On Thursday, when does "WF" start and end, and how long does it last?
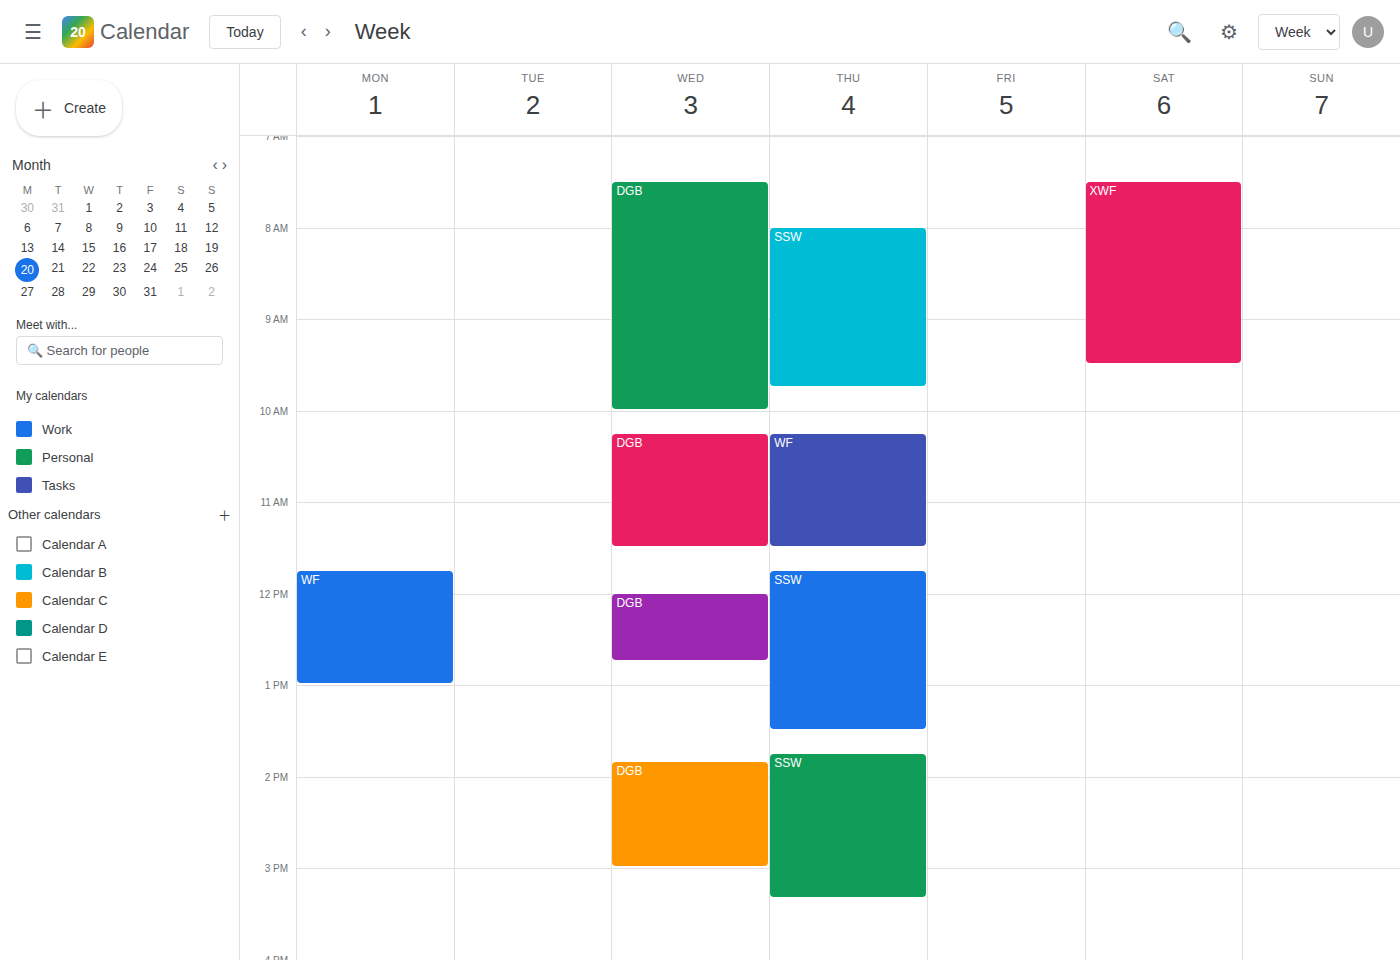
10:15 AM to 11:30 AM, 1 hour 15 minutes